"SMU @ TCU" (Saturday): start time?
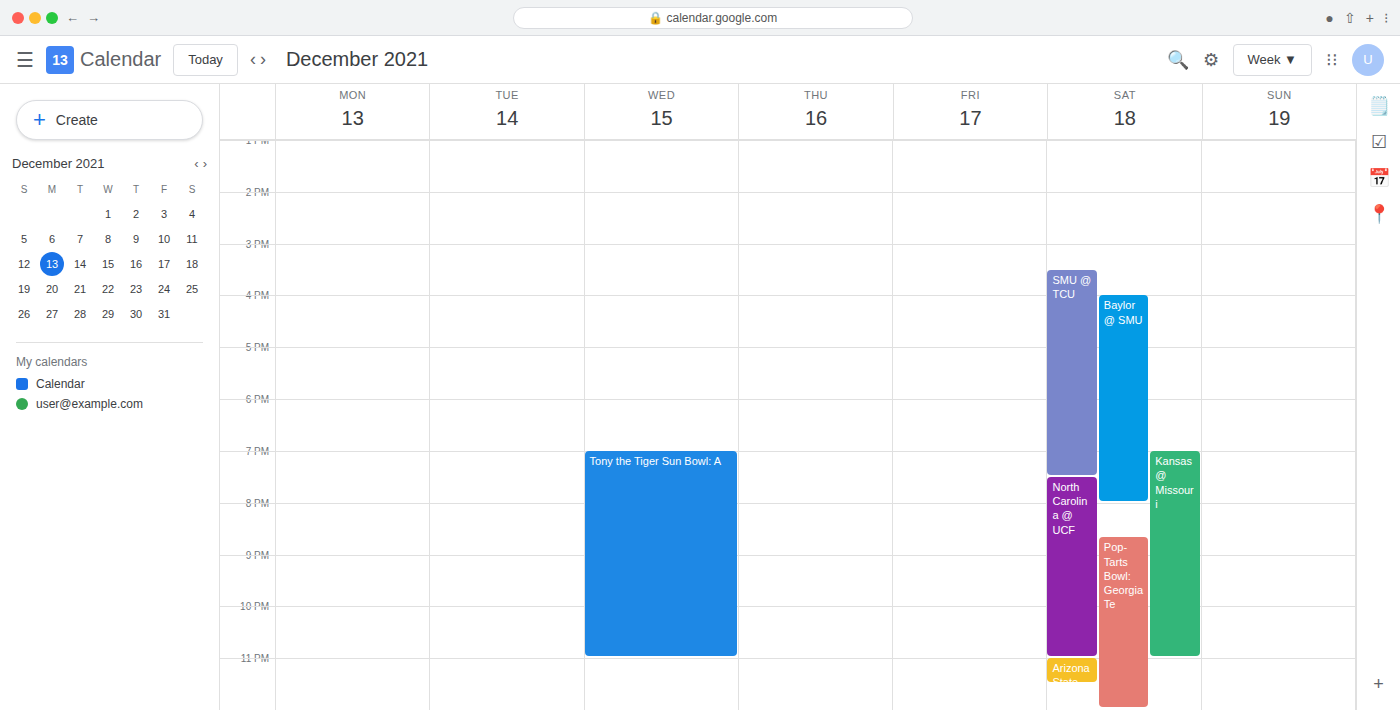
3:30 PM